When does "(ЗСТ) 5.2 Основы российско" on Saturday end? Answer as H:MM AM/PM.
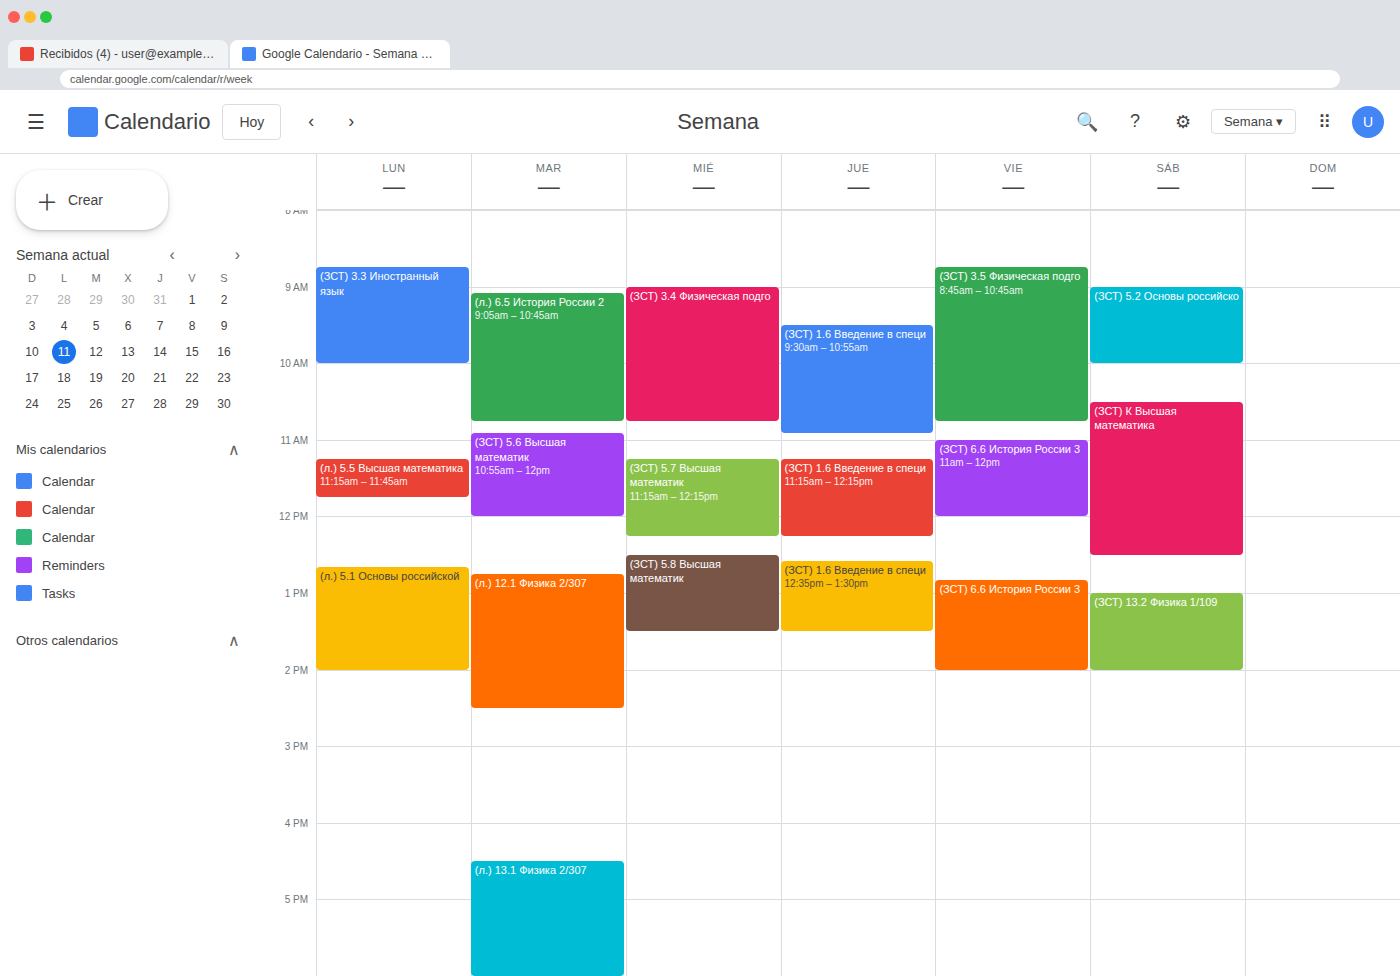
10:00 AM